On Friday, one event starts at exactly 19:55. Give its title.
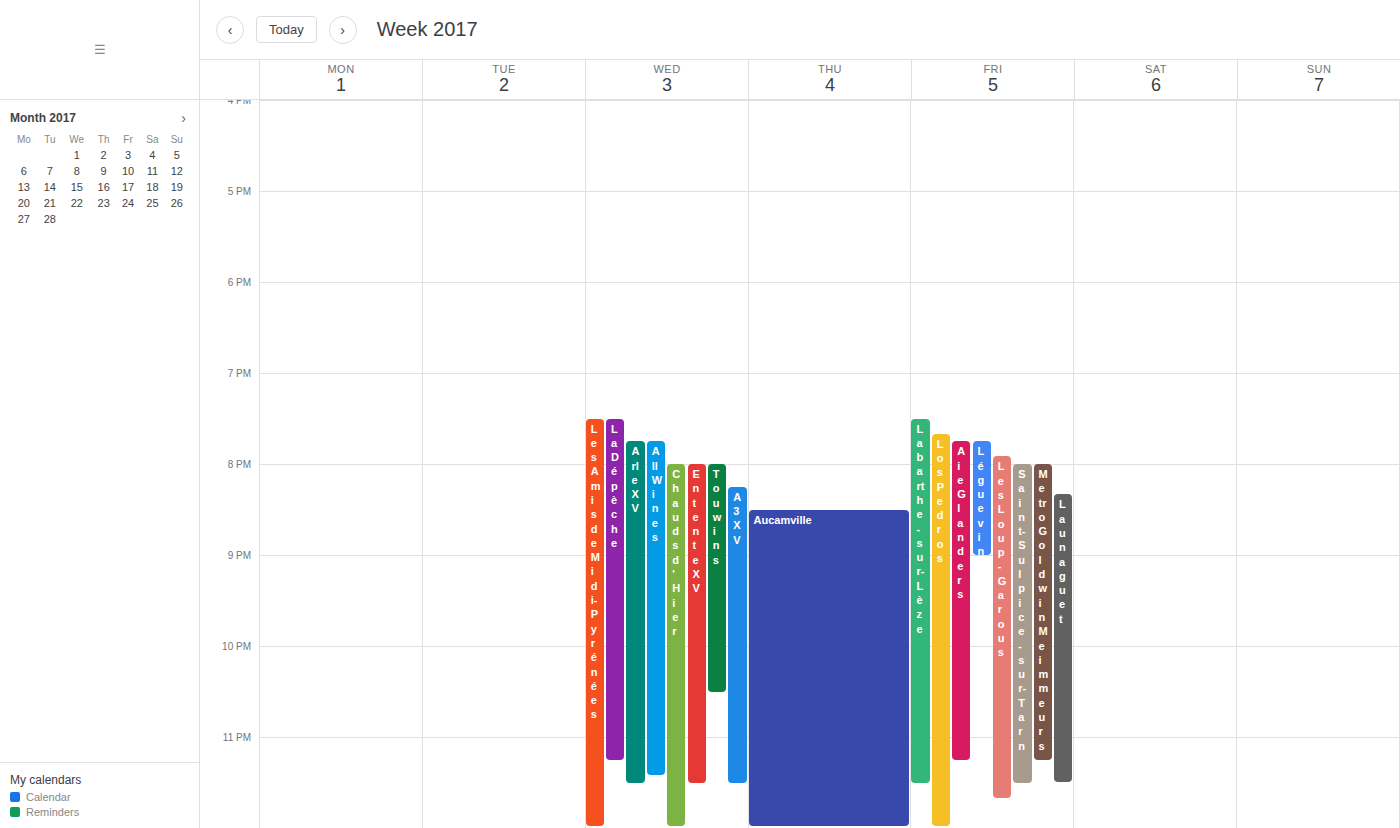
"Les Loup-Garous"